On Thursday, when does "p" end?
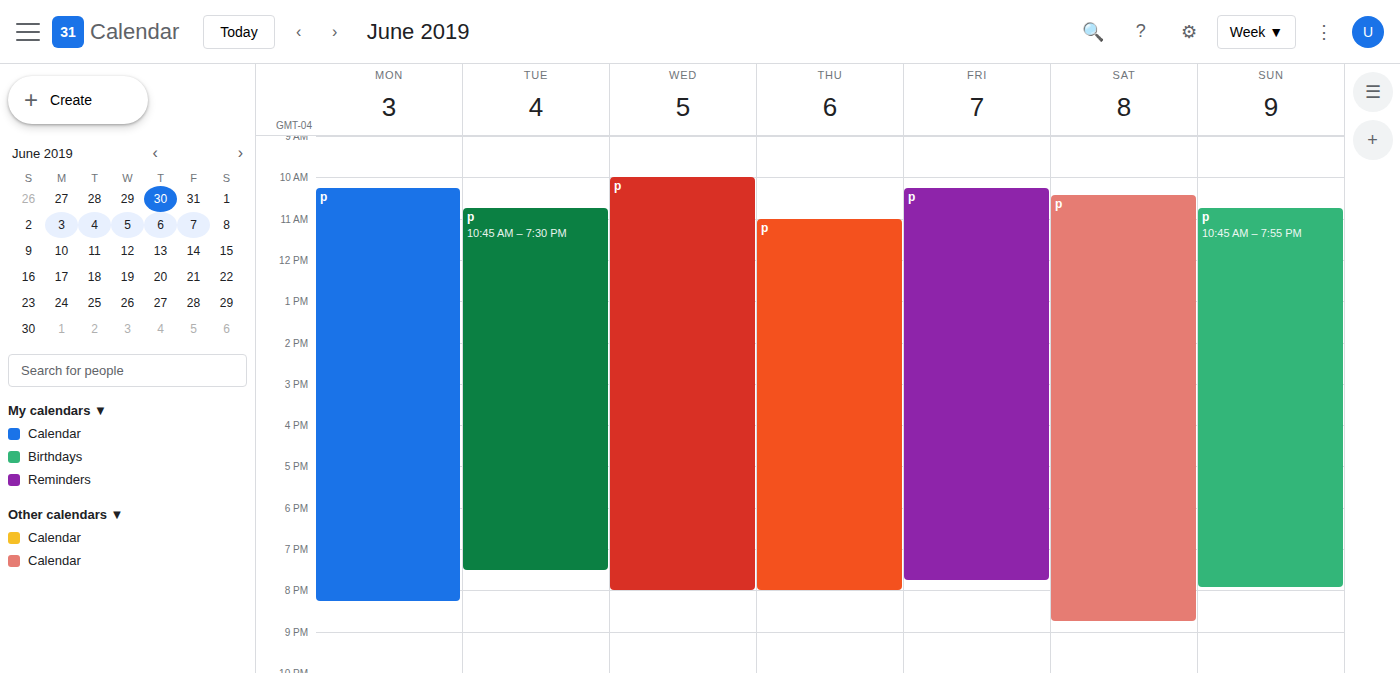
8:00 PM